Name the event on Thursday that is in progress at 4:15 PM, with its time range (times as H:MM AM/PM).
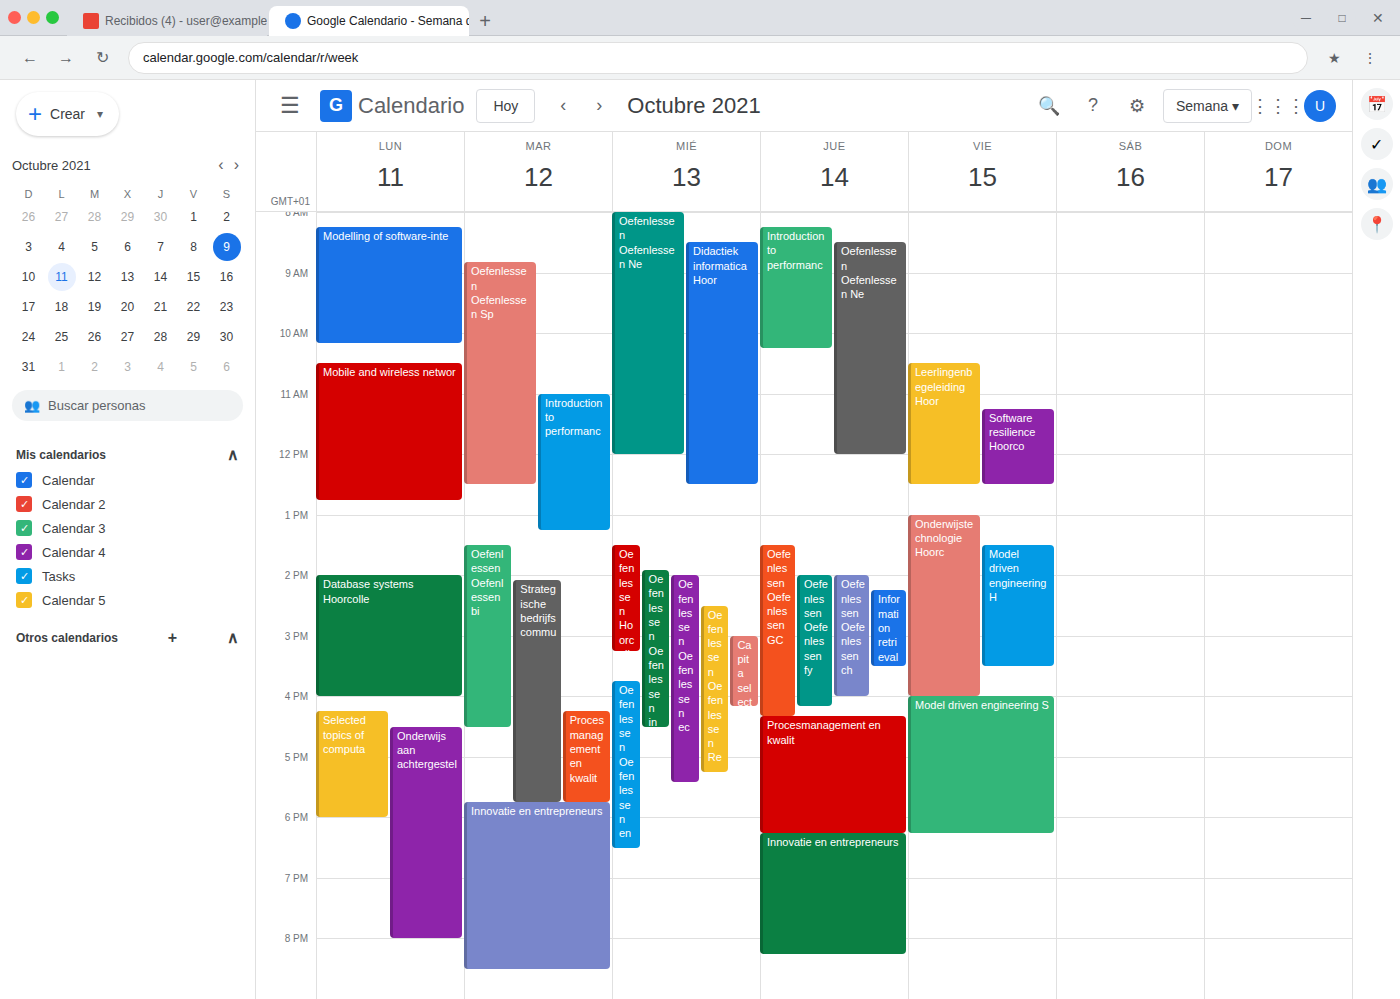
"Oefenlessen Oefenlessen GC", 1:30 PM to 4:20 PM